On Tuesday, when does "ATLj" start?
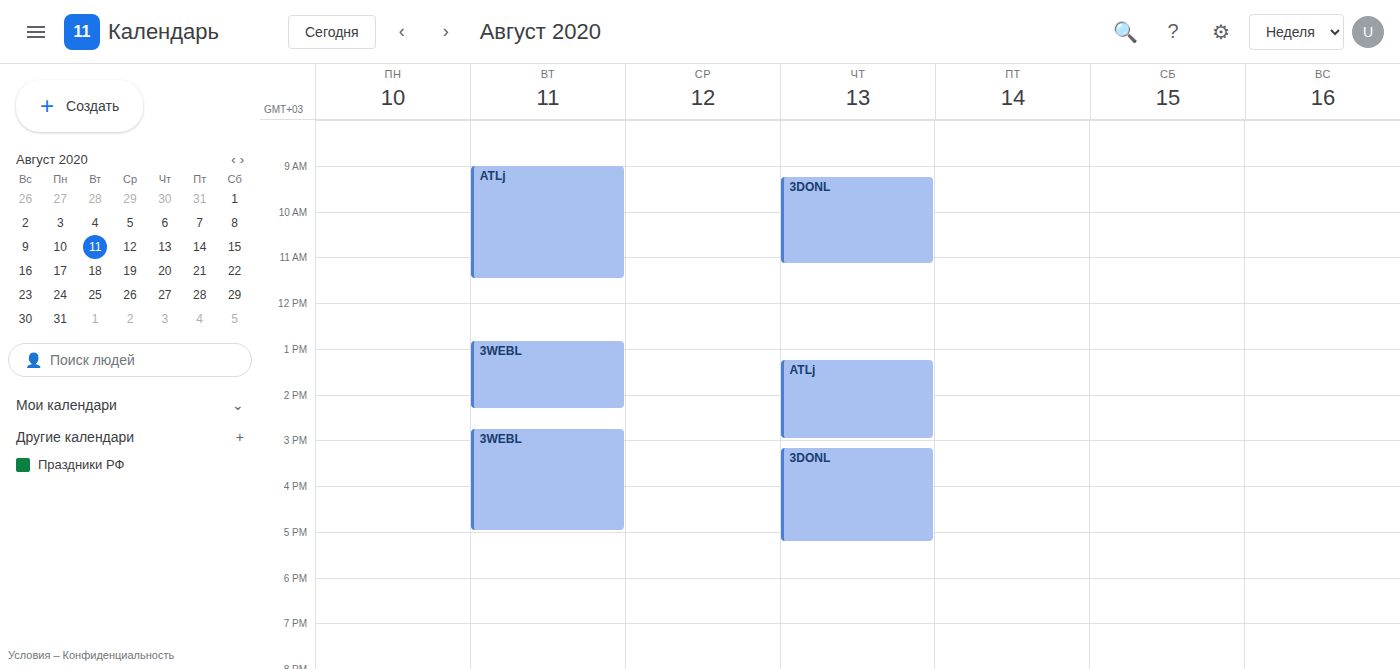
9:00 AM